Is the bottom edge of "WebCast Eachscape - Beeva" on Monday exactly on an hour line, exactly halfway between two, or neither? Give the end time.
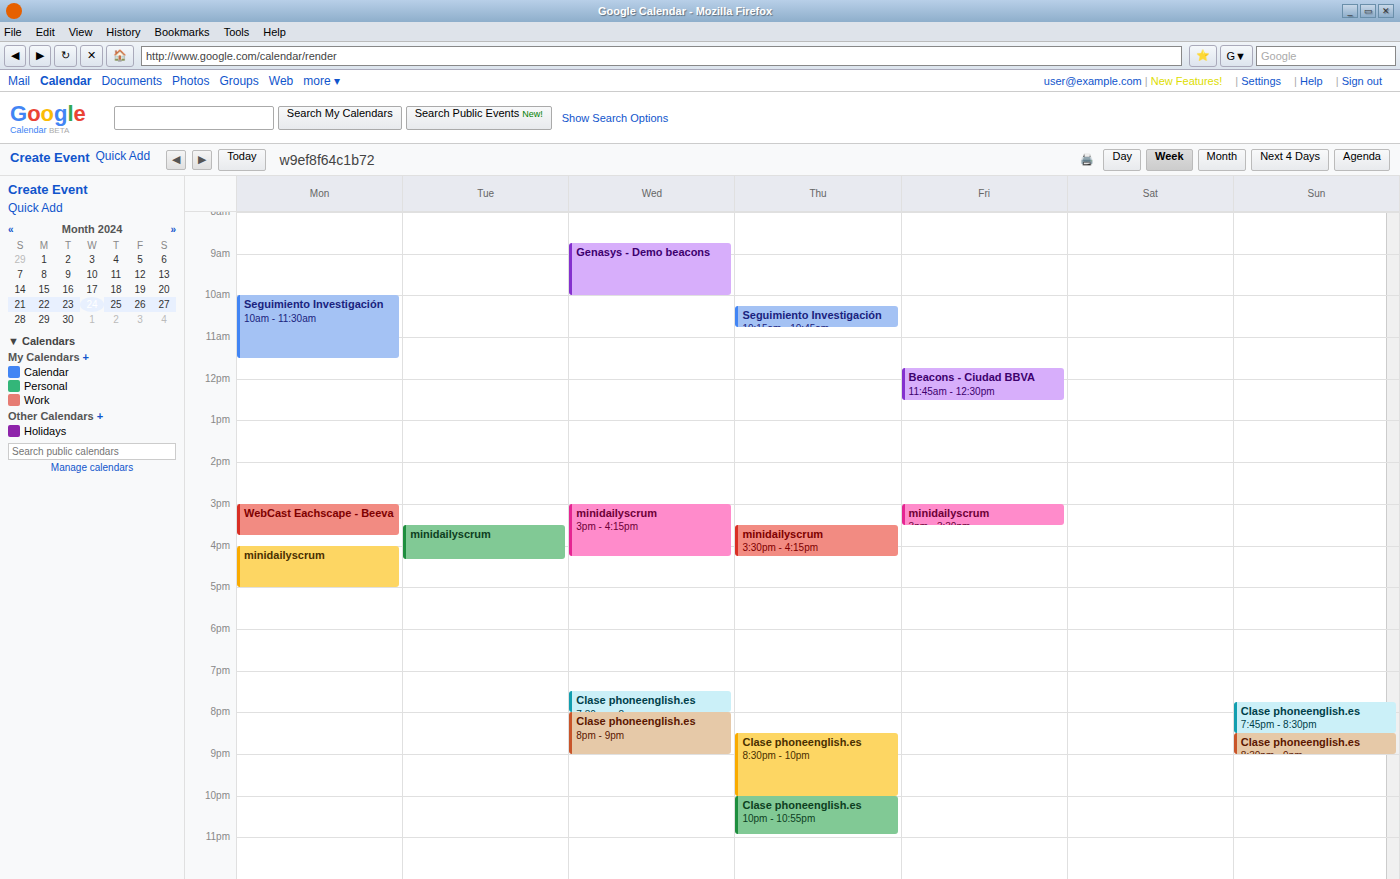
3:45 PM -- neither: three quarters of the way from the 3 PM line to the 4 PM line.